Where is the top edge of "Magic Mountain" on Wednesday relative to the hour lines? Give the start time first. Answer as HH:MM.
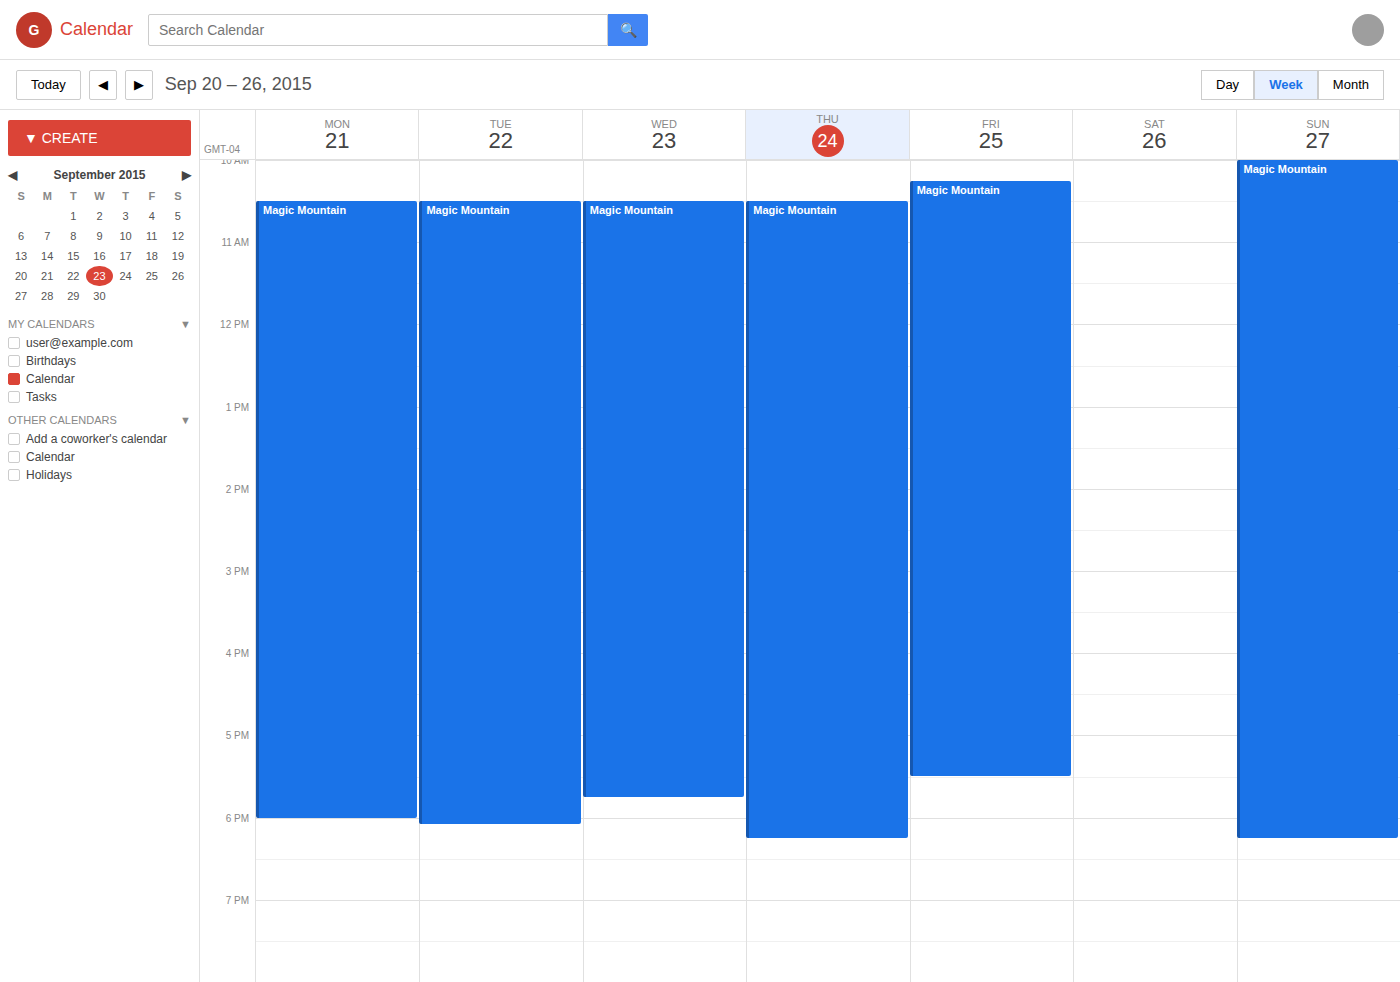
10:30 -- halfway between the 10:00 and 11:00 lines.